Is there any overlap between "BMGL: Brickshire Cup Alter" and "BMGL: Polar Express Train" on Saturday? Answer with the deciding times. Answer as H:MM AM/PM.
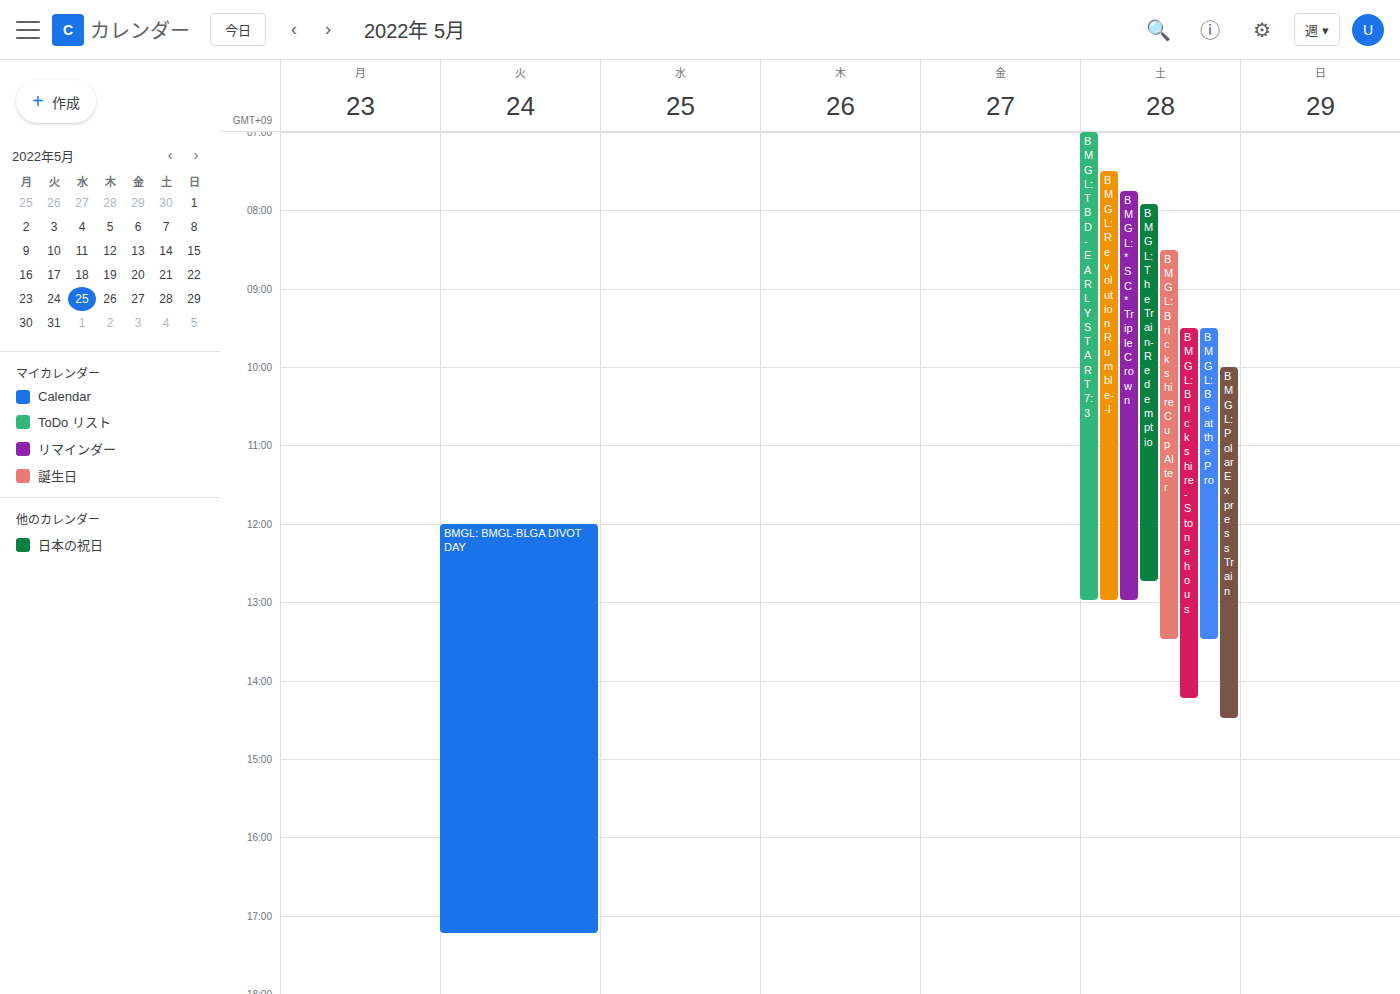
"BMGL: Polar Express Train" starts at 10:00 AM, before "BMGL: Brickshire Cup Alter" ends at 1:30 PM -- they overlap.